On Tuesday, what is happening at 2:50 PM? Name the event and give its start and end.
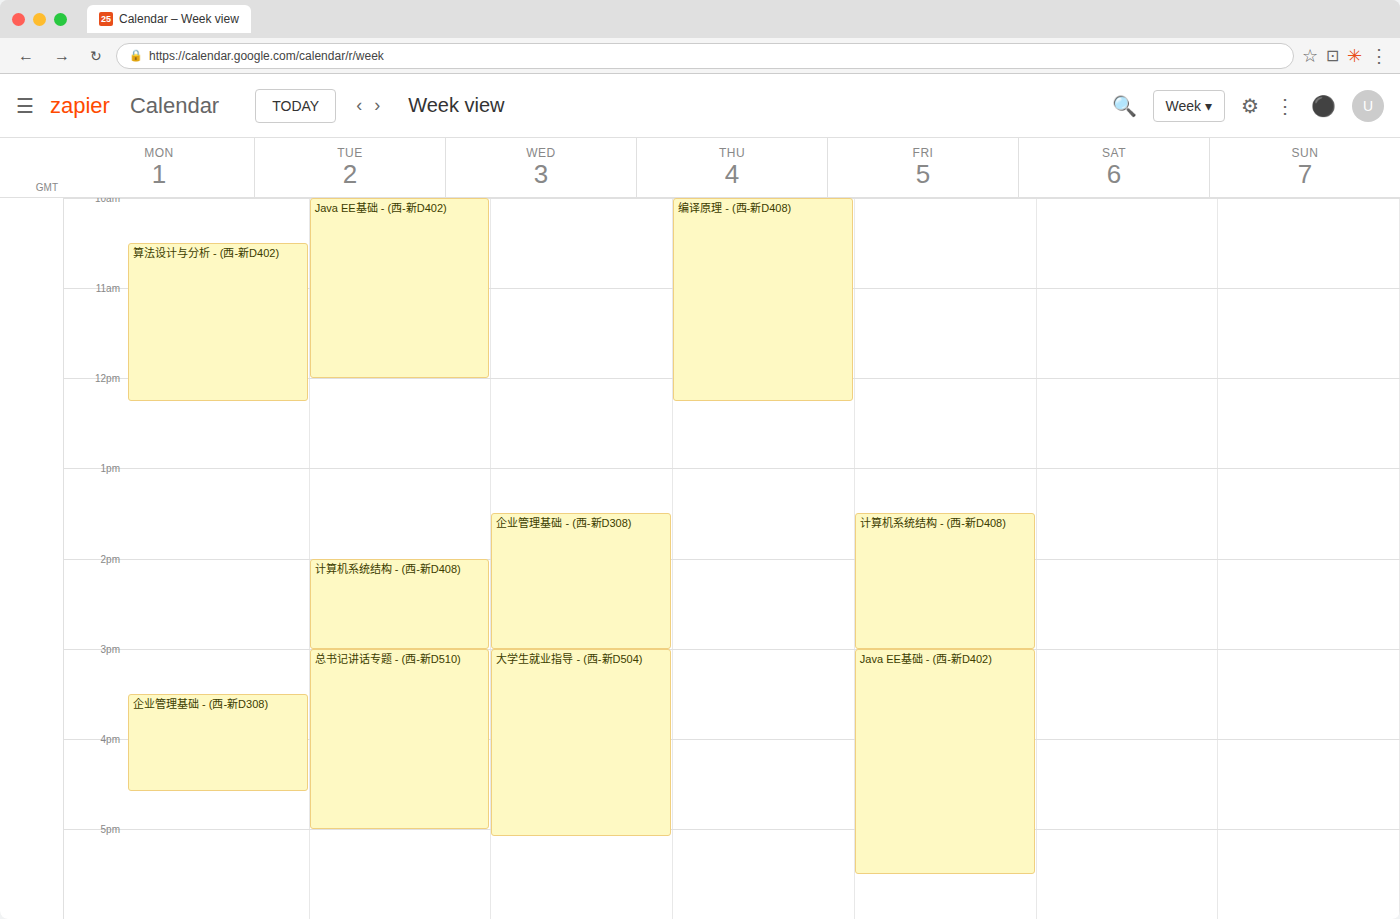
"计算机系统结构 - (西-新D408)", 2:00 PM to 3:00 PM